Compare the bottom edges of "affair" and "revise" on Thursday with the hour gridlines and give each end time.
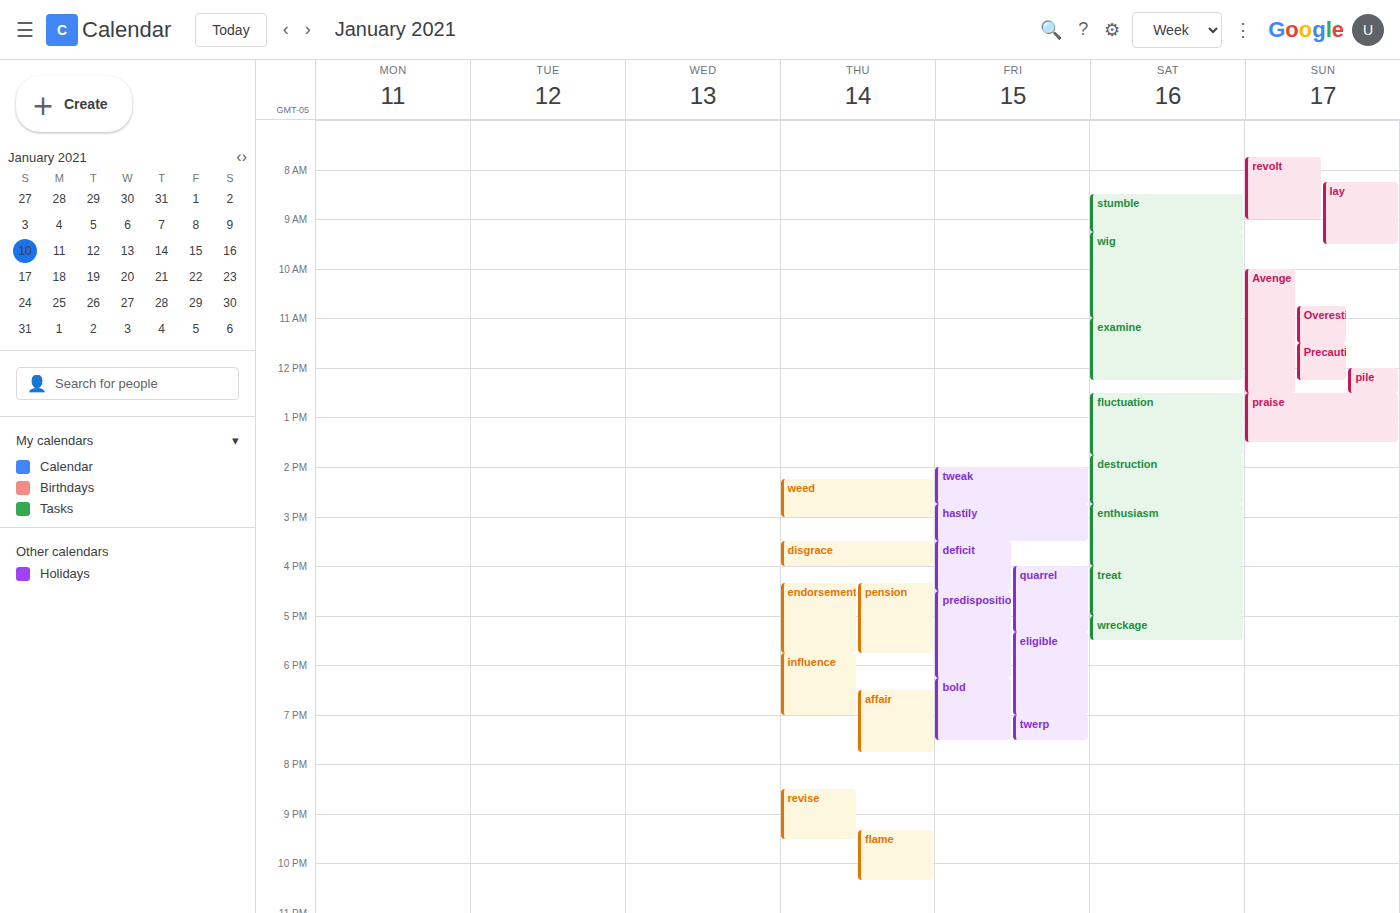
"affair": 19:45, neither: three quarters of the way from the 19:00 line to the 20:00 line. "revise": 21:30, halfway between the 21:00 and 22:00 lines.